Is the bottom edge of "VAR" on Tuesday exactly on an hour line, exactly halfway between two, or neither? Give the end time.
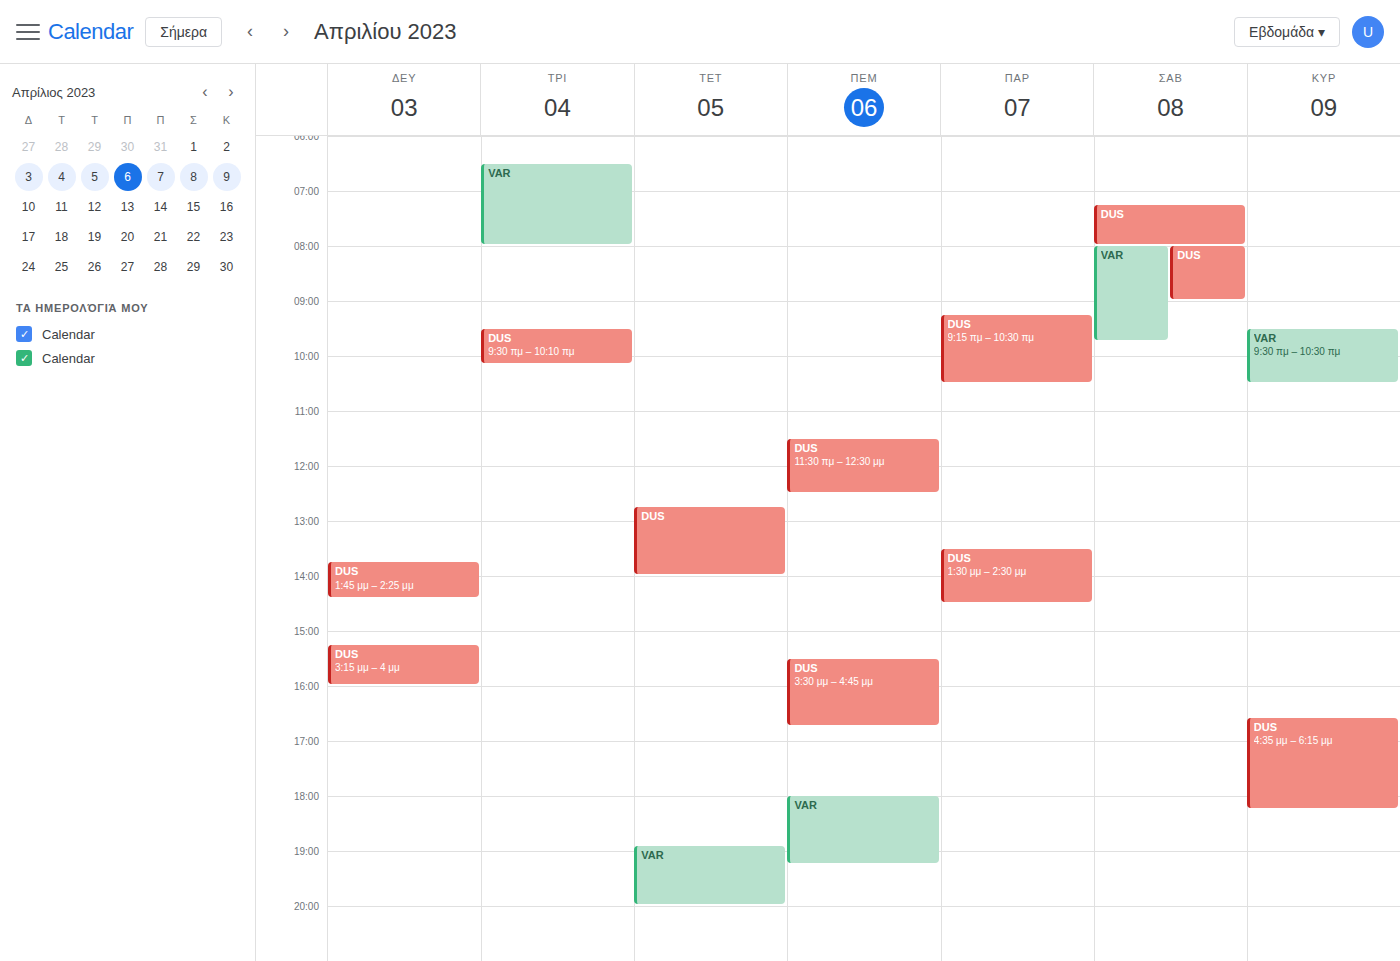
8:00 AM -- exactly on the 8 AM line.